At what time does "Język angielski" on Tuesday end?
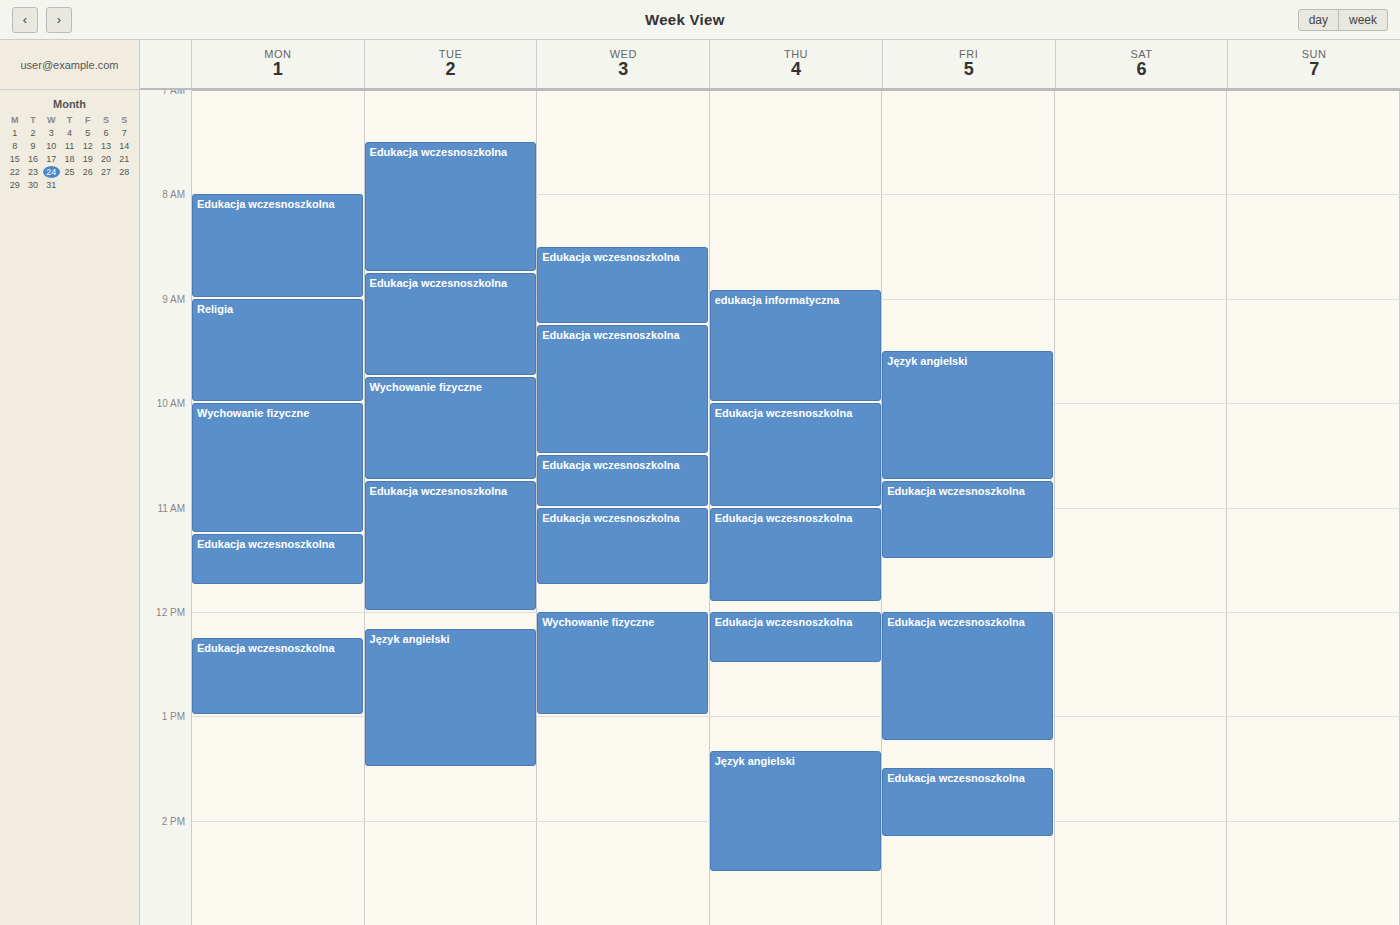
1:30 PM